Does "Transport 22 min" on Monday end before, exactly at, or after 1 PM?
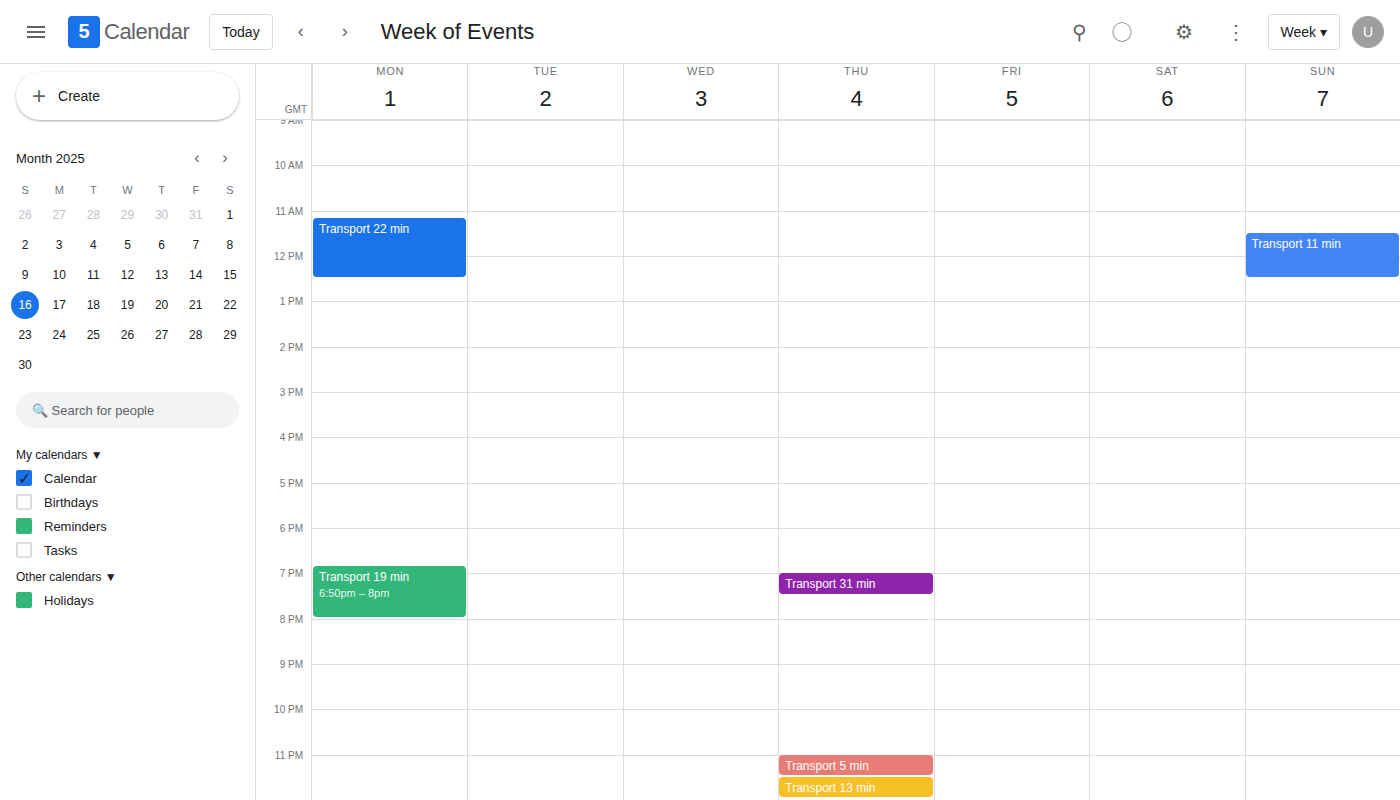
12:30 PM -- before 1 PM, 30 minutes above the 1 PM line.